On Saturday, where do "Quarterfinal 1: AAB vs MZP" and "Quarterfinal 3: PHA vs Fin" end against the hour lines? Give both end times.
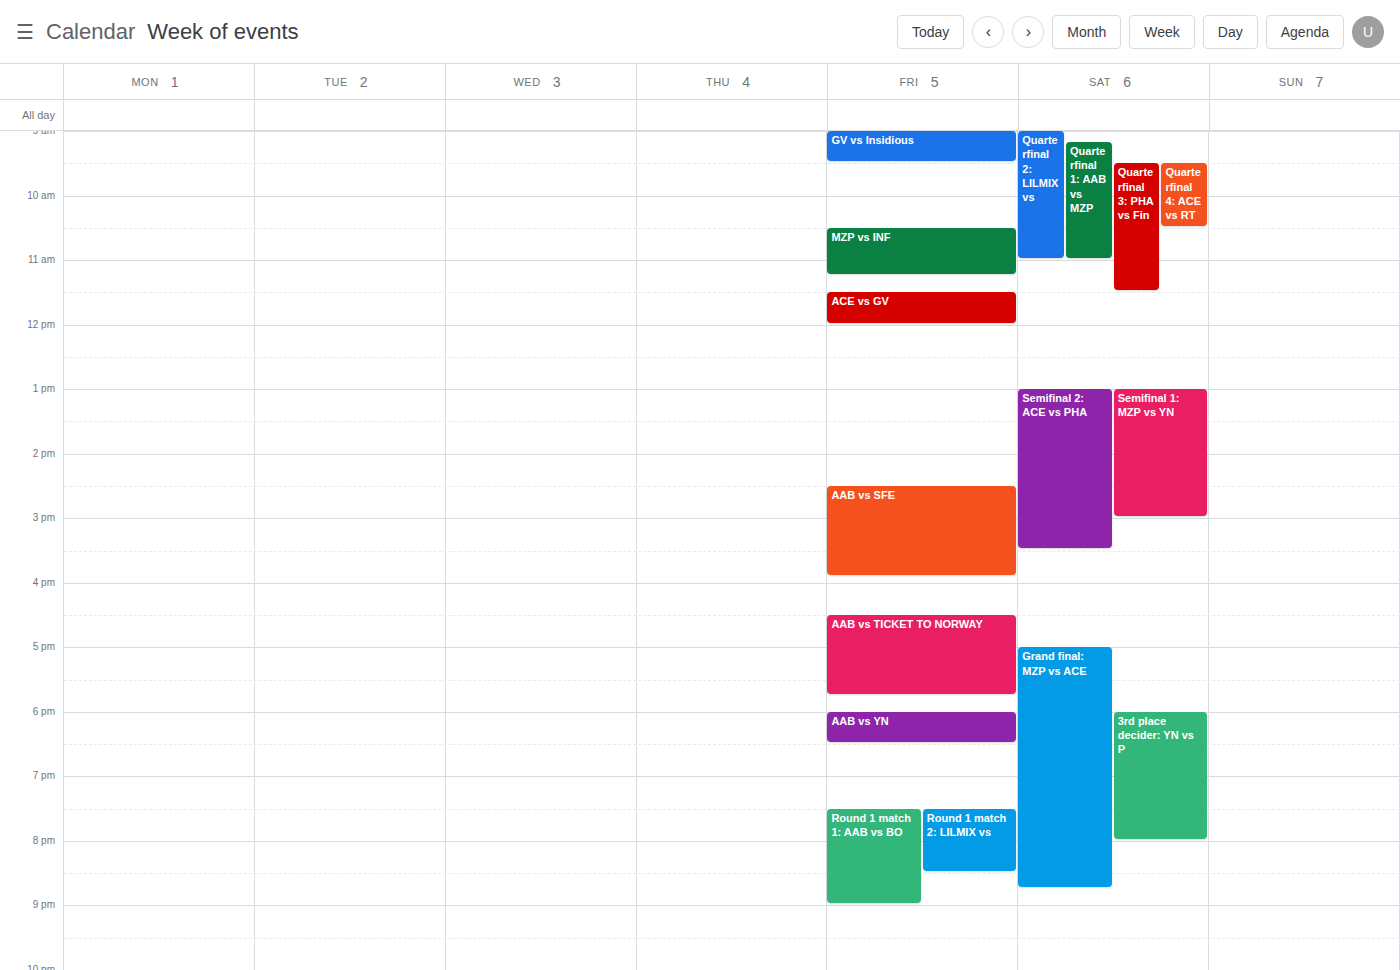
"Quarterfinal 1: AAB vs MZP": 11:00 AM, exactly on the 11 AM line. "Quarterfinal 3: PHA vs Fin": 11:30 AM, halfway between the 11 AM and 12 PM lines.